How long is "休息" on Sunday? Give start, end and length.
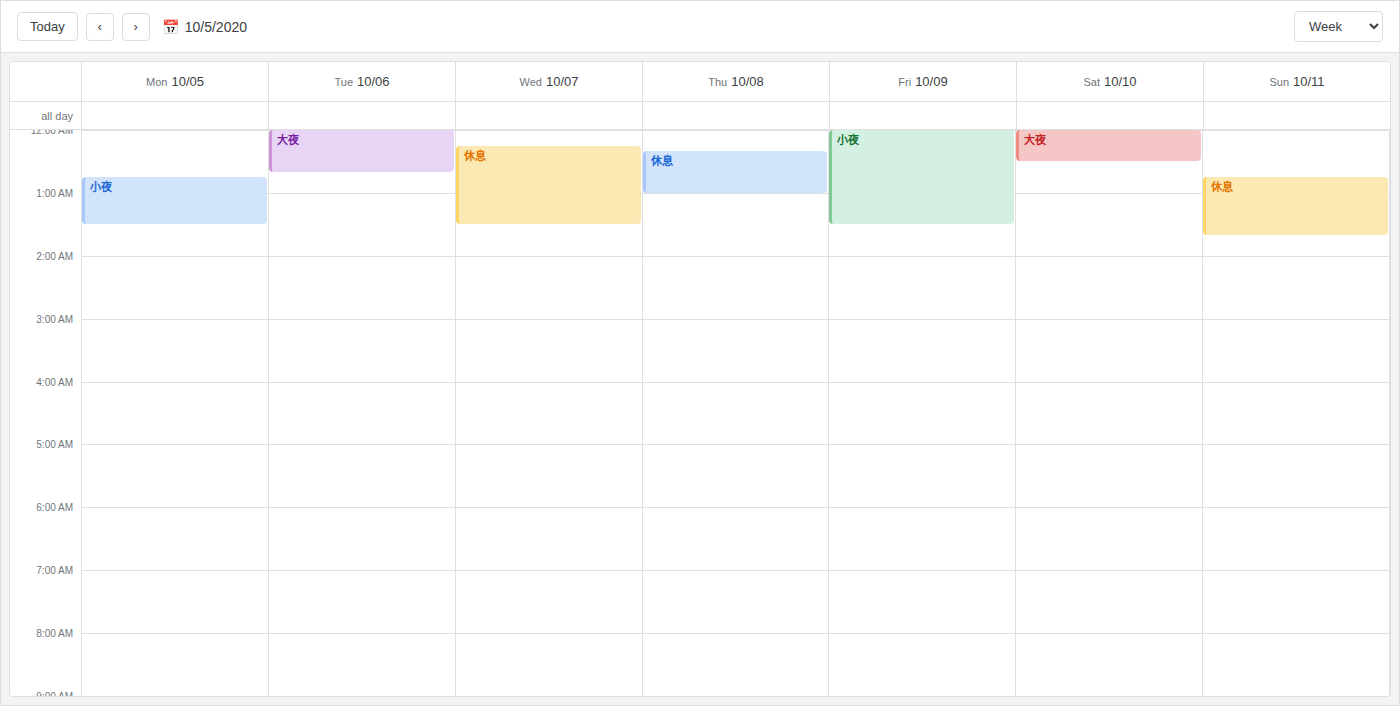
00:45 to 01:40, 55 minutes